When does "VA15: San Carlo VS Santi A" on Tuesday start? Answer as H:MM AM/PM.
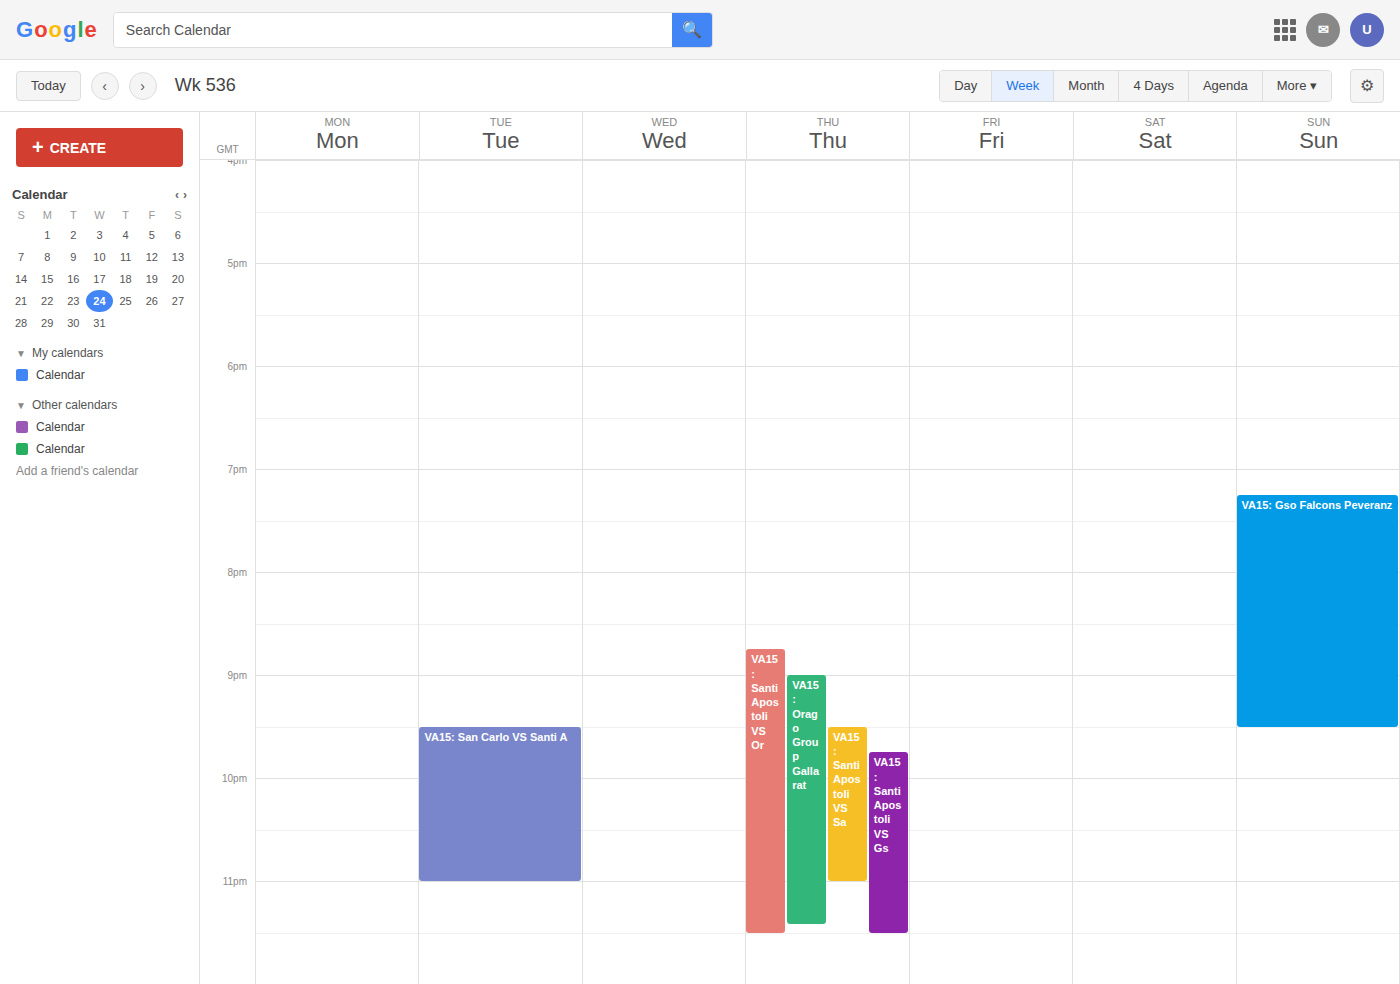
9:30 PM